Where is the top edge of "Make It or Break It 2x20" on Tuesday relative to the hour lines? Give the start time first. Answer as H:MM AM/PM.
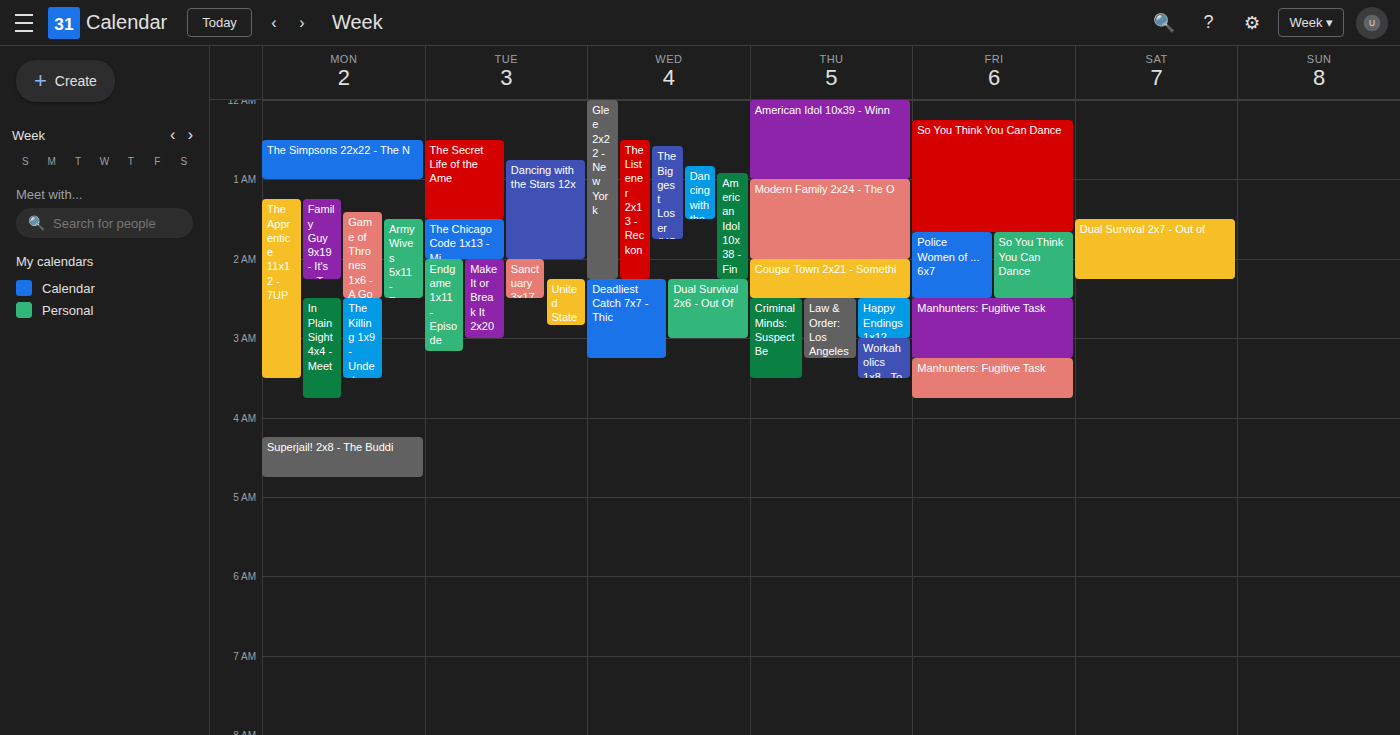
2:00 AM -- exactly on the 2 AM line.